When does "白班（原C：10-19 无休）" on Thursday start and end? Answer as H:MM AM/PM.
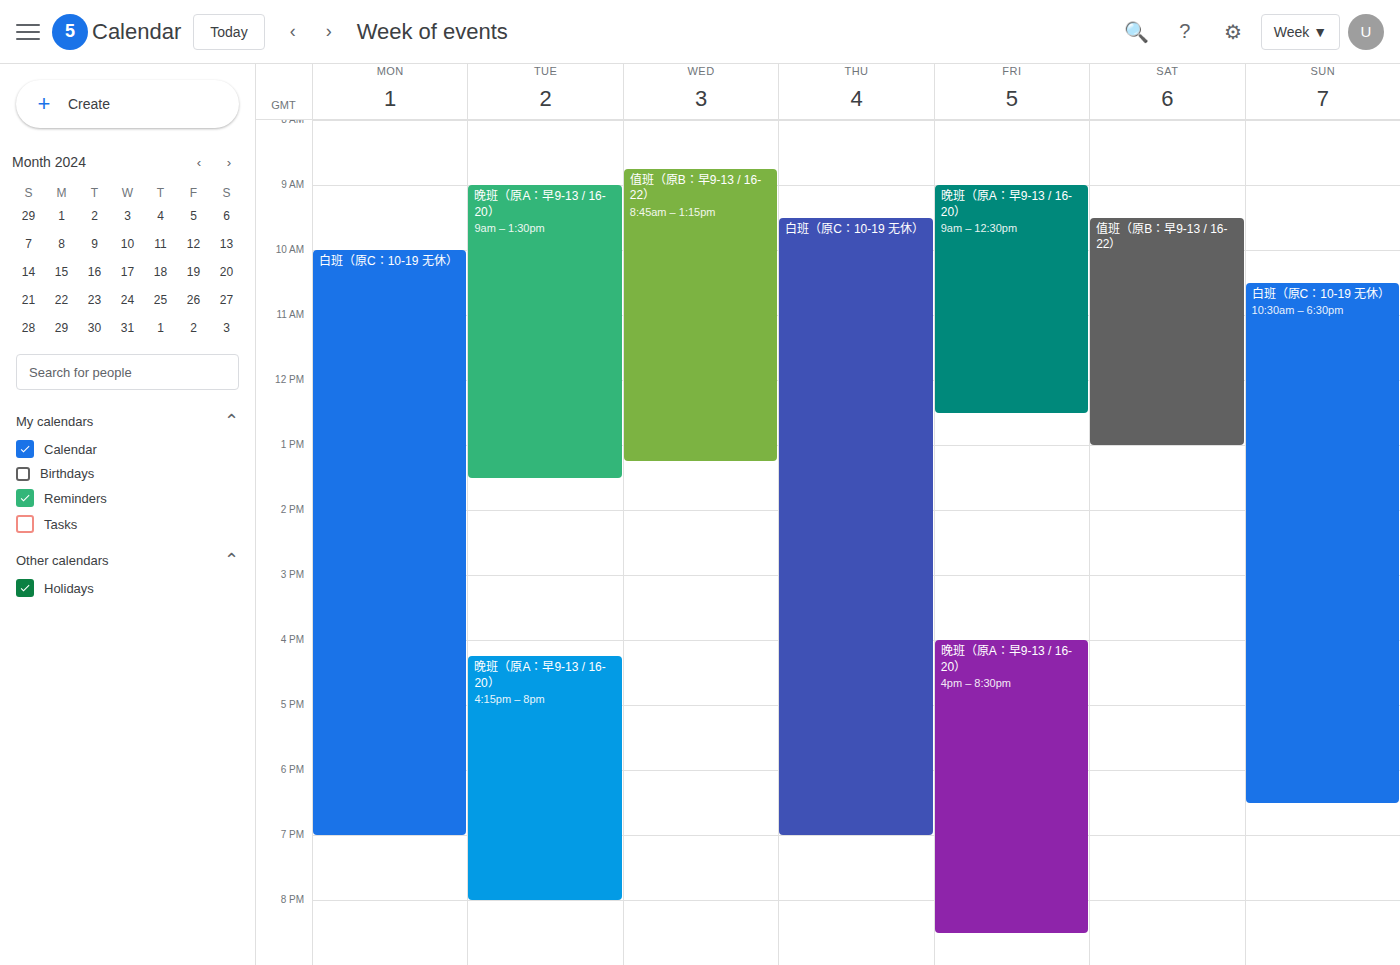
9:30 AM to 7:00 PM